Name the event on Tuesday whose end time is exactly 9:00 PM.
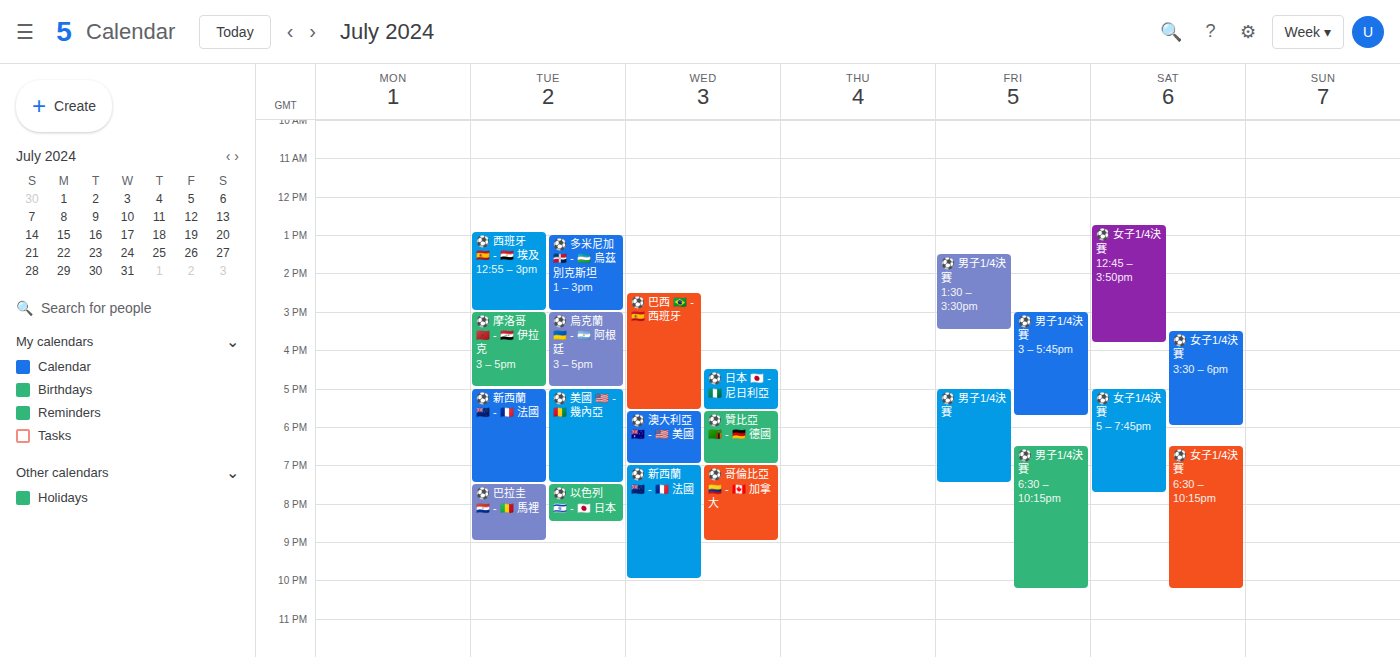
"⚽ 巴拉圭 🇵🇾 - 🇲🇱 馬裡"